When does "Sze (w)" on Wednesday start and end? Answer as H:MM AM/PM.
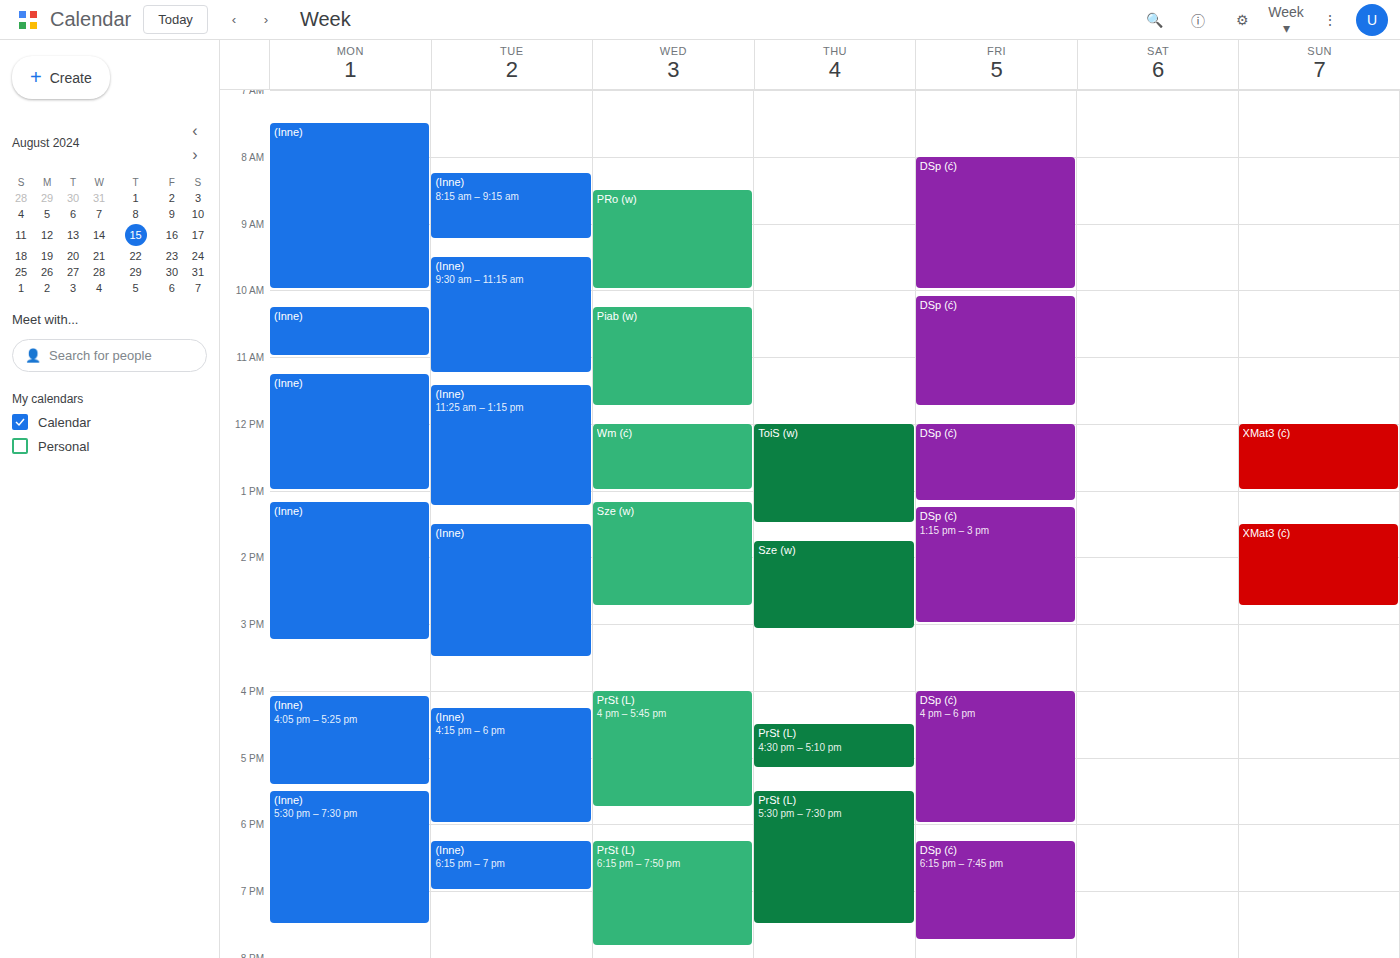
1:10 PM to 2:45 PM